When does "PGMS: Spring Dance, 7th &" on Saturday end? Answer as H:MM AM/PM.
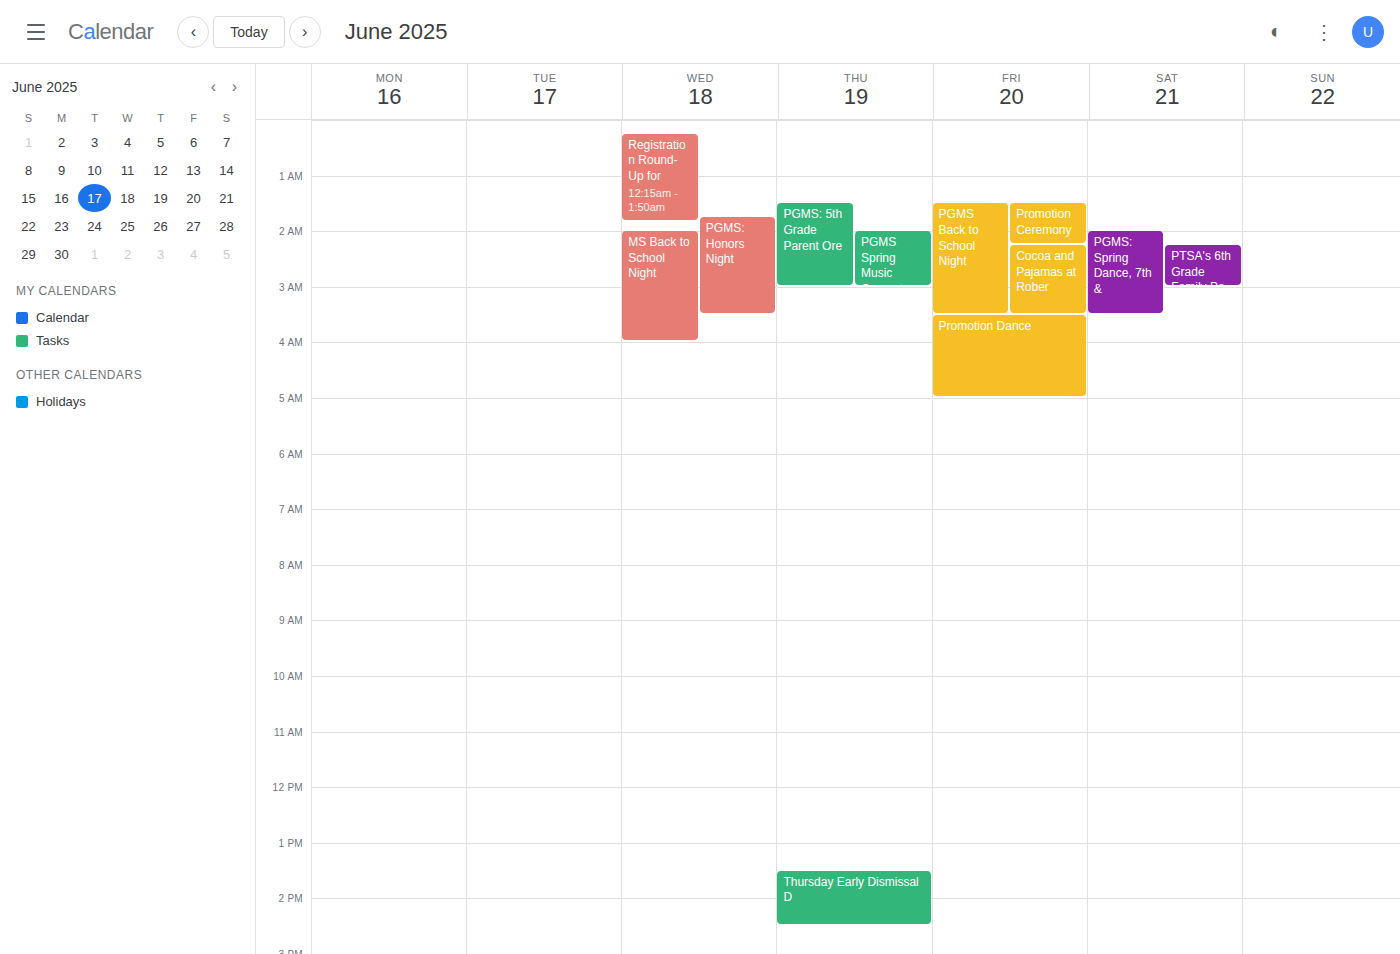
3:30 AM